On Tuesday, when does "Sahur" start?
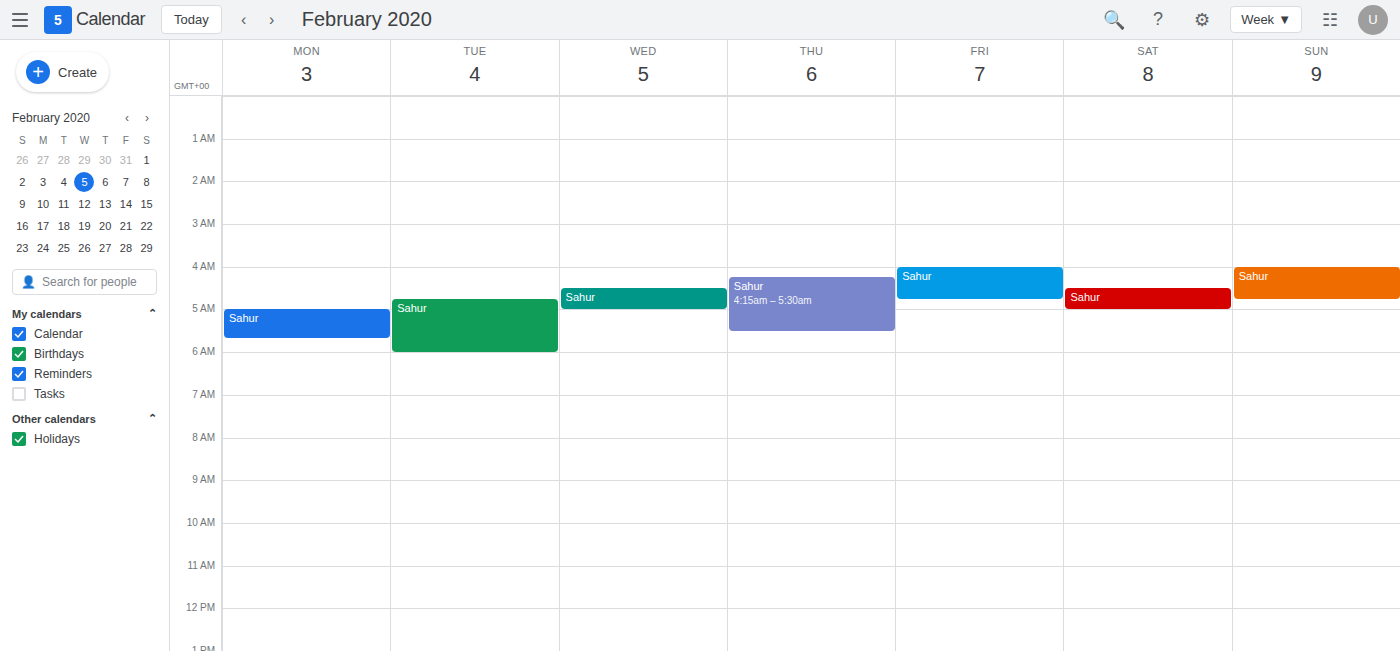
4:45 AM